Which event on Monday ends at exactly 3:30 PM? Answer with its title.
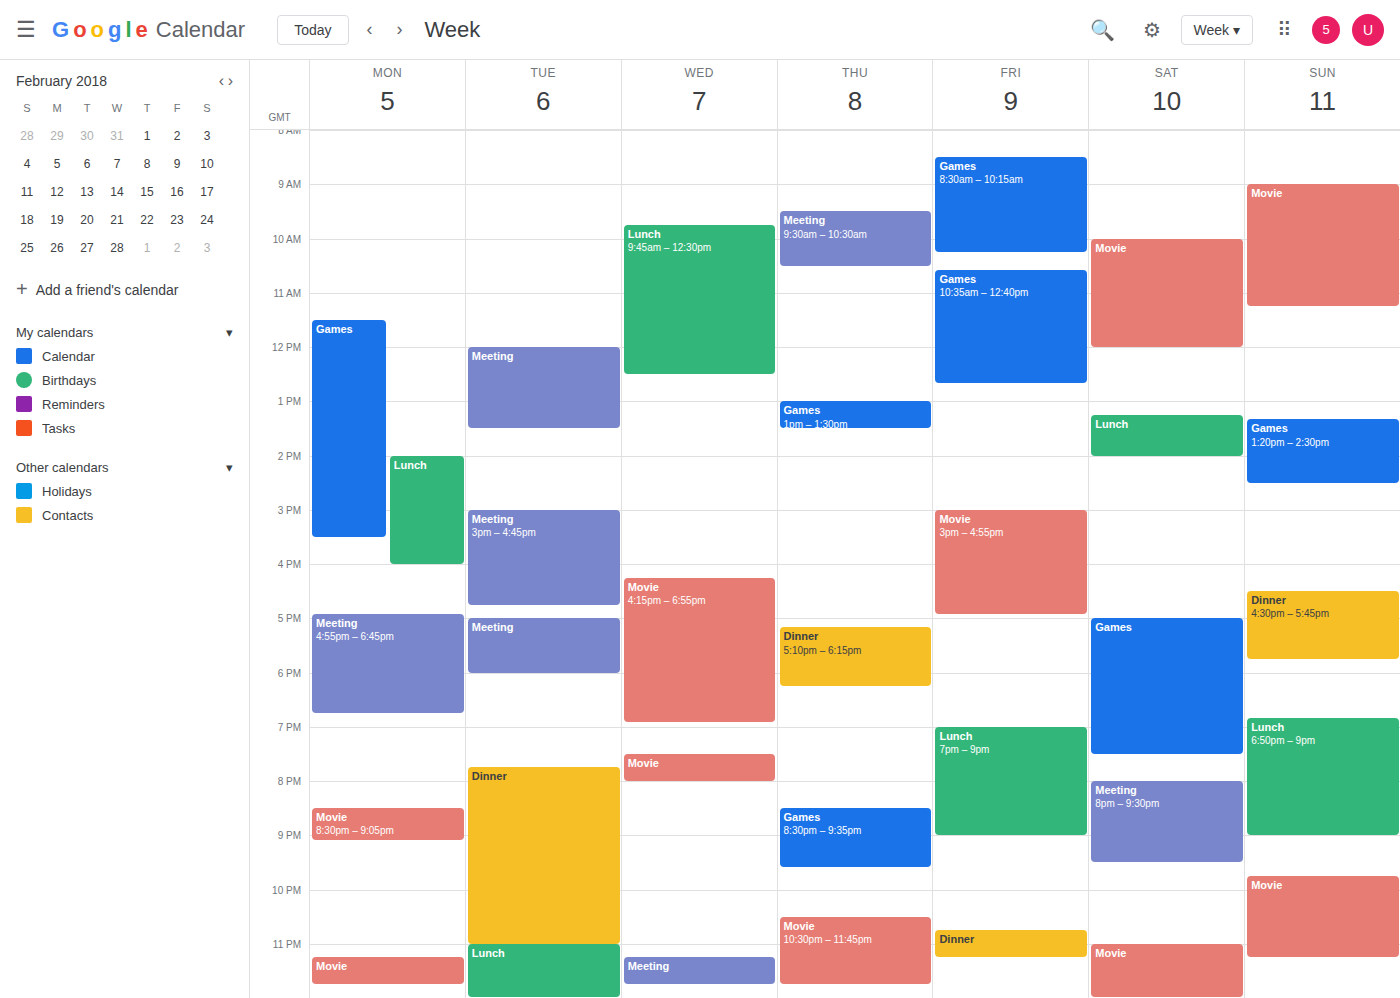
"Games"